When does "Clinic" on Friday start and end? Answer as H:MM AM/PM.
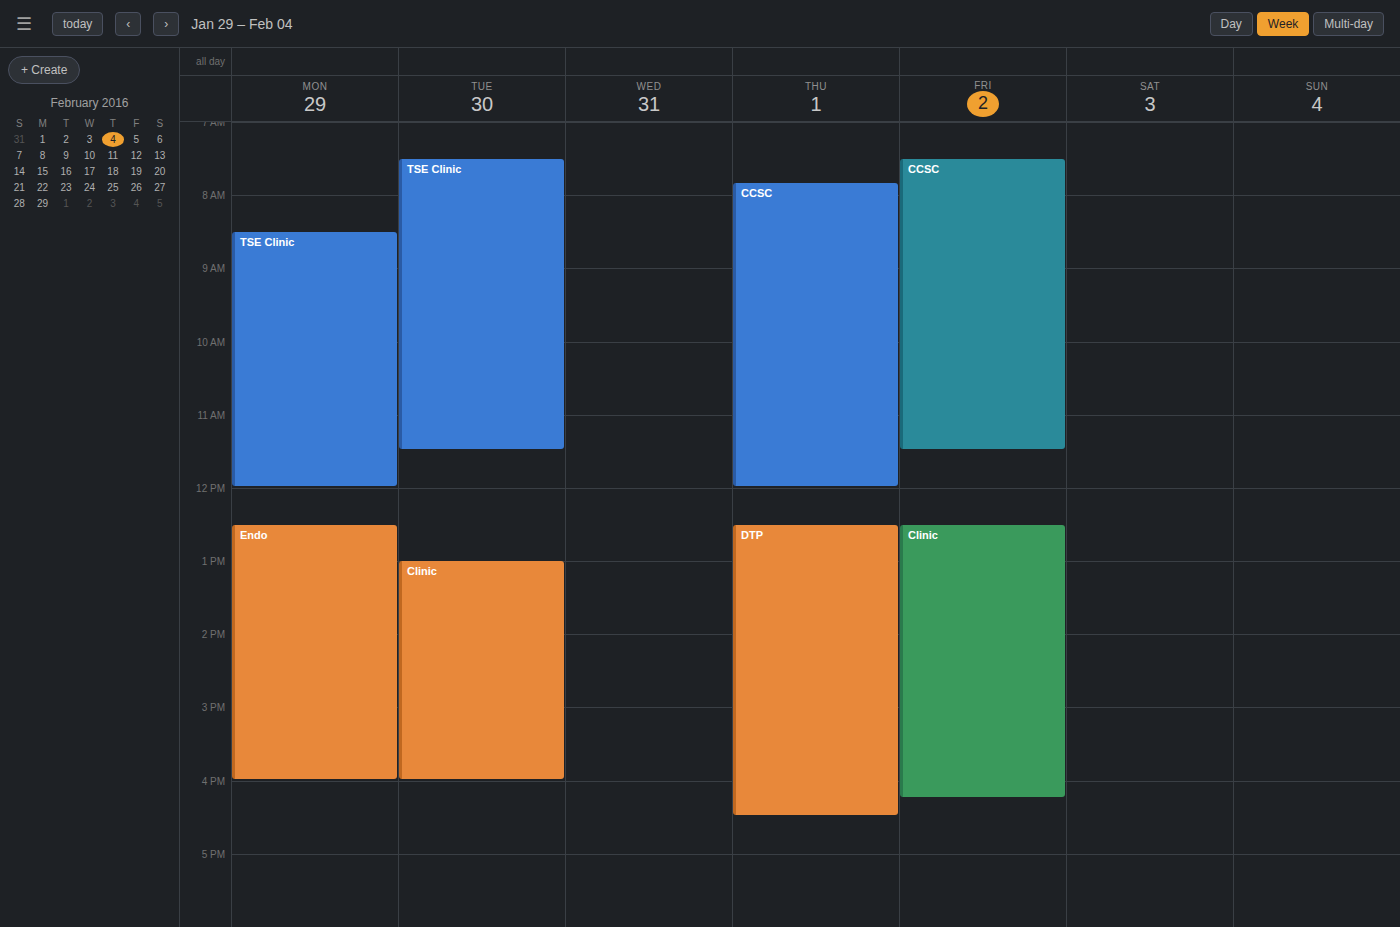
12:30 PM to 4:15 PM